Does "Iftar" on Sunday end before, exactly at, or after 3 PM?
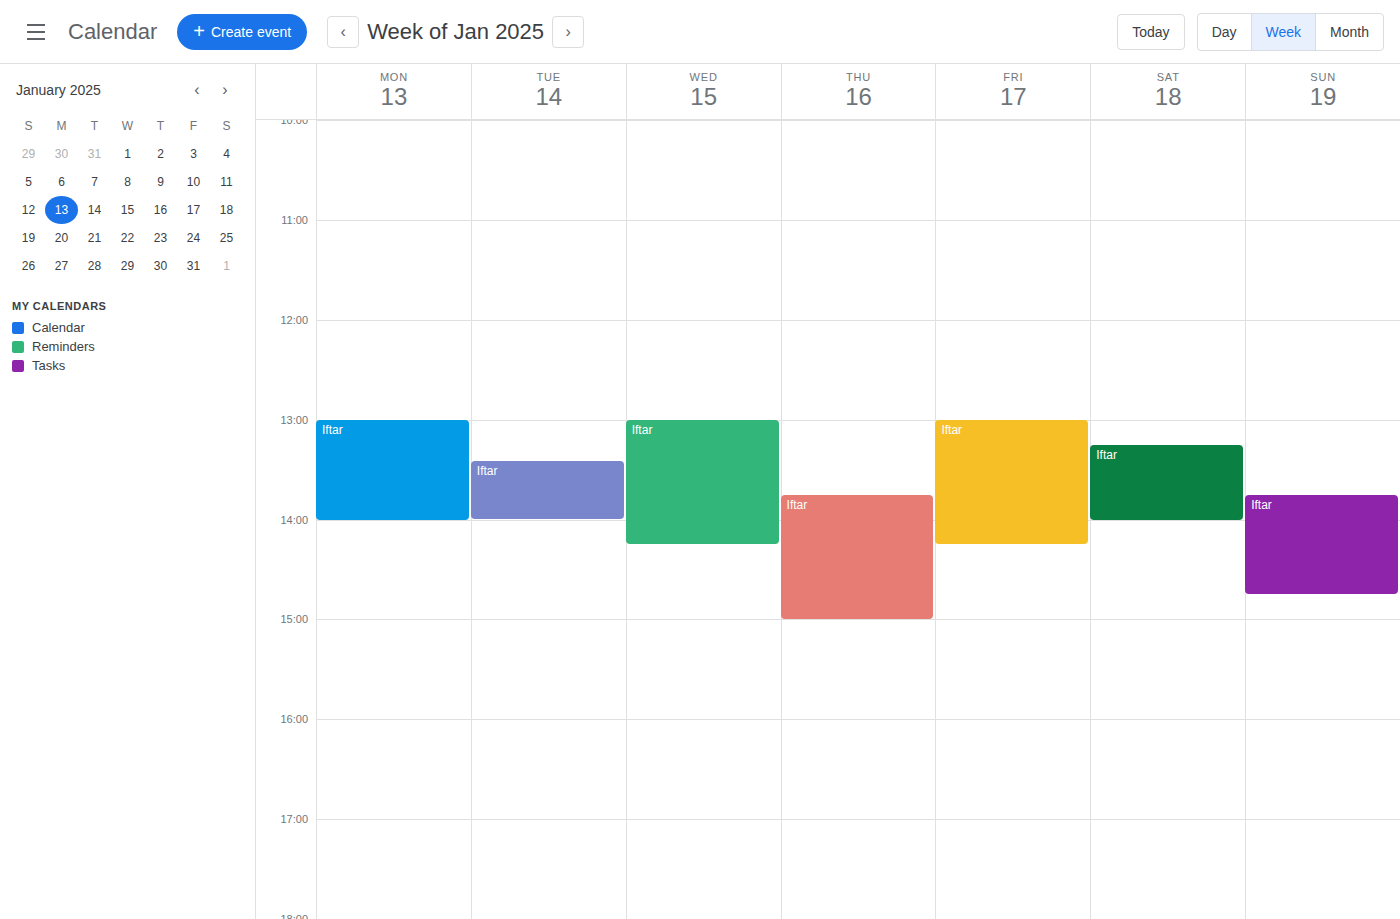
2:45 PM -- before 3 PM, 15 minutes above the 3 PM line.